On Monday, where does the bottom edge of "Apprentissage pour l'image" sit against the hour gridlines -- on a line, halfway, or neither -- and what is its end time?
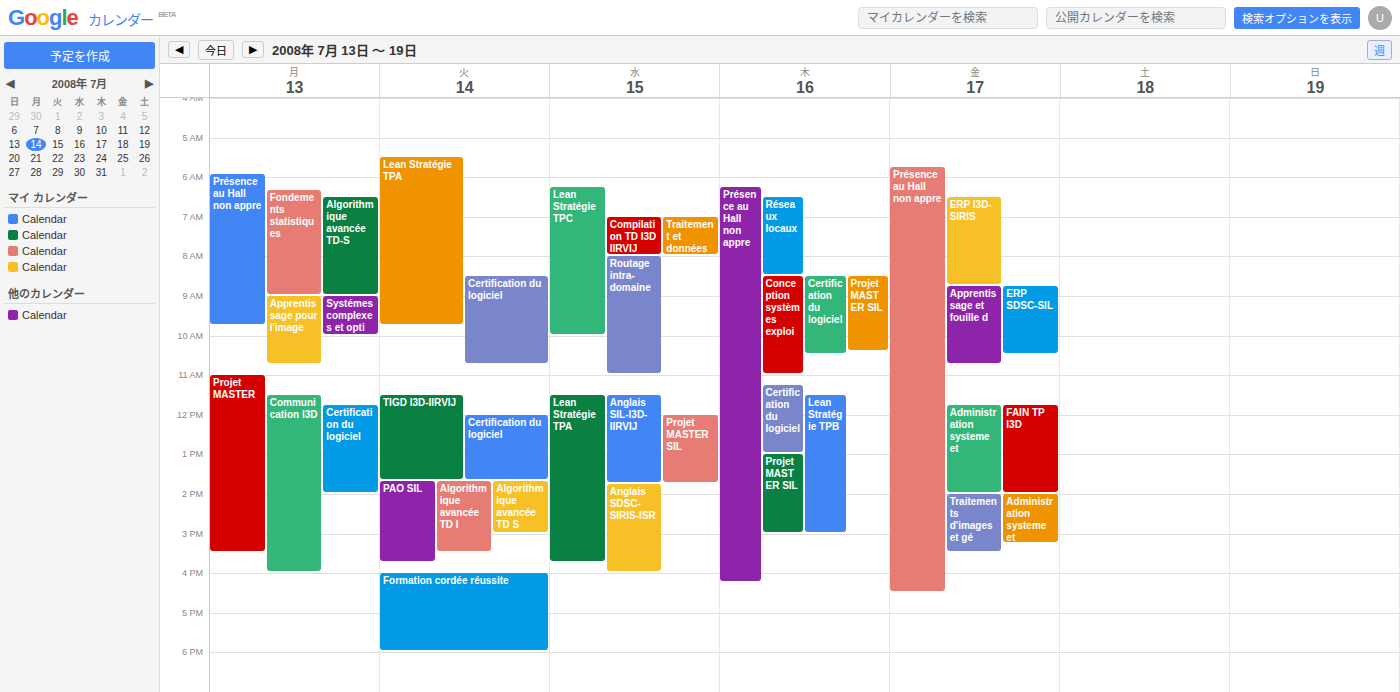
10:45 -- neither: three quarters of the way from the 10:00 line to the 11:00 line.